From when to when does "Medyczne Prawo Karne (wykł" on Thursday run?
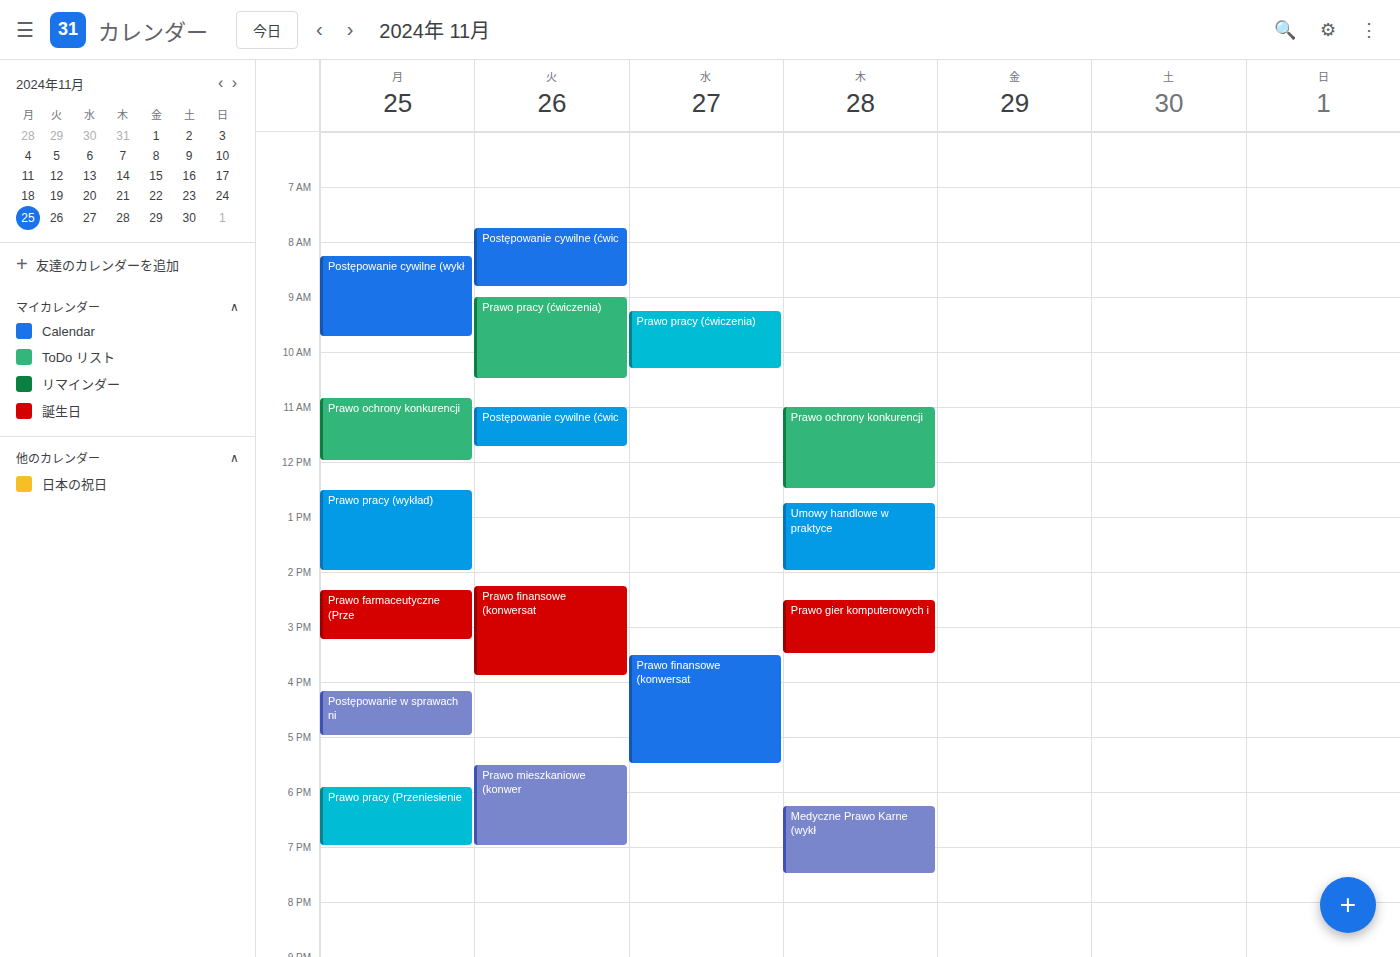
6:15 PM to 7:30 PM